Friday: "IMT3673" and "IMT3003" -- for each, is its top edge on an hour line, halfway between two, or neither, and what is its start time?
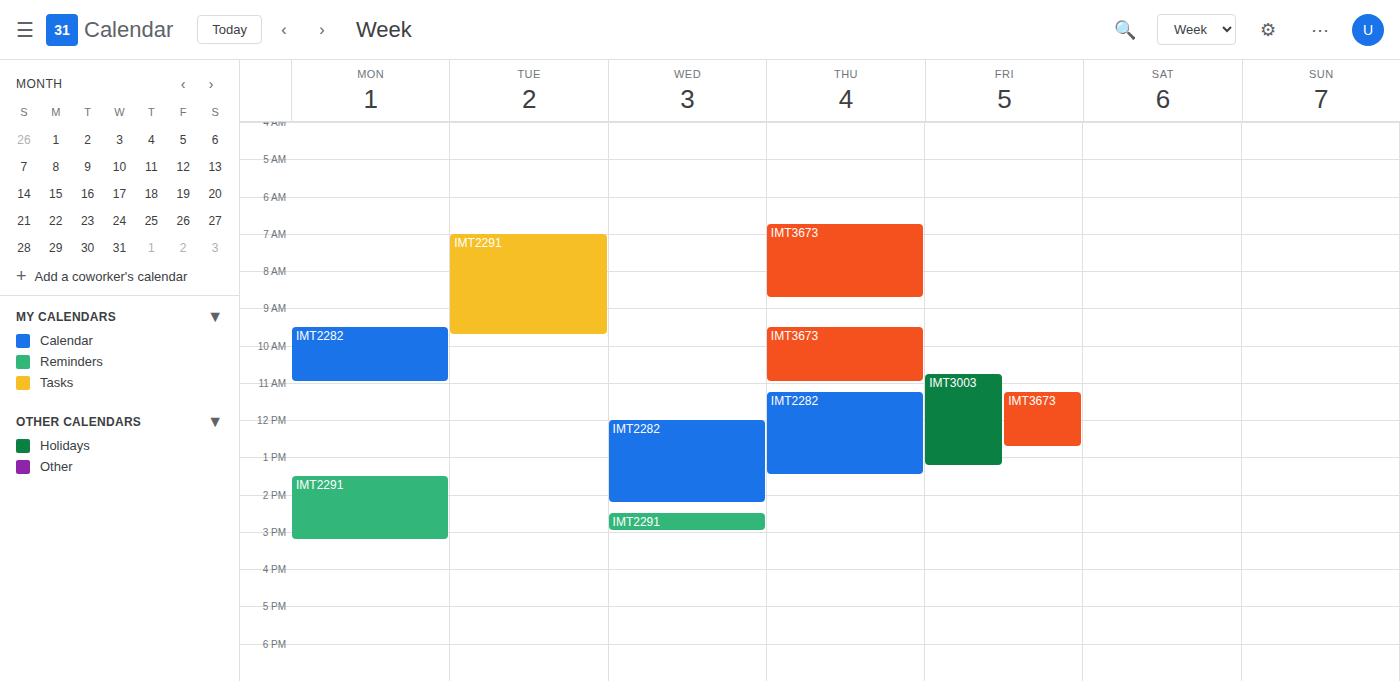
"IMT3673": 11:15 AM, neither: a quarter of the way from the 11 AM line to the 12 PM line. "IMT3003": 10:45 AM, neither: three quarters of the way from the 10 AM line to the 11 AM line.